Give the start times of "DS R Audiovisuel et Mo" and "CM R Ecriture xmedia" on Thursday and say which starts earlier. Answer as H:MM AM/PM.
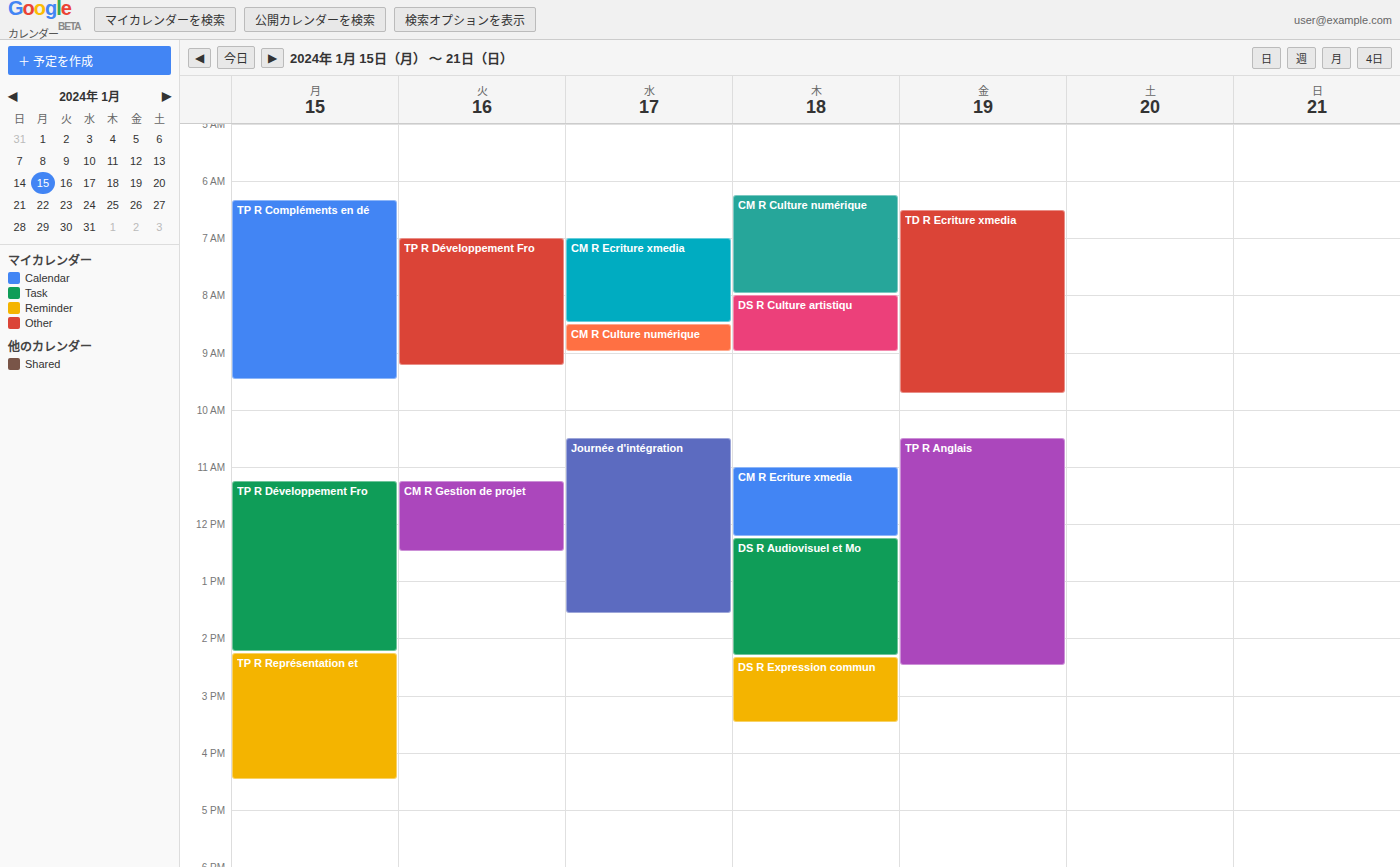
"CM R Ecriture xmedia" 11:00 AM; "DS R Audiovisuel et Mo" 12:15 PM.